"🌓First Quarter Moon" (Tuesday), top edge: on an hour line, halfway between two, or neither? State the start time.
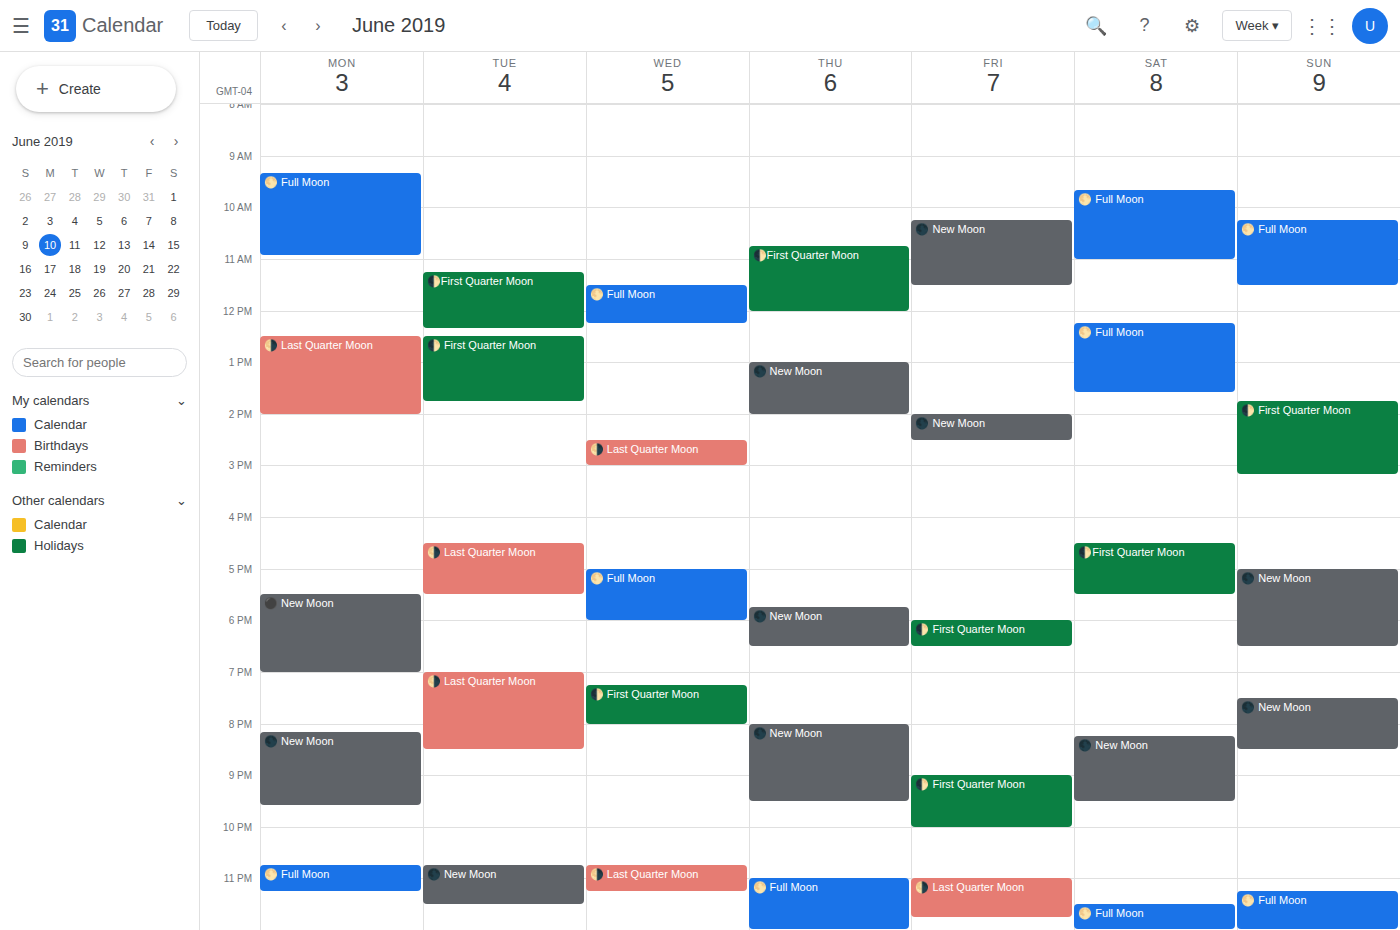
11:15 AM -- neither: a quarter of the way from the 11 AM line to the 12 PM line.